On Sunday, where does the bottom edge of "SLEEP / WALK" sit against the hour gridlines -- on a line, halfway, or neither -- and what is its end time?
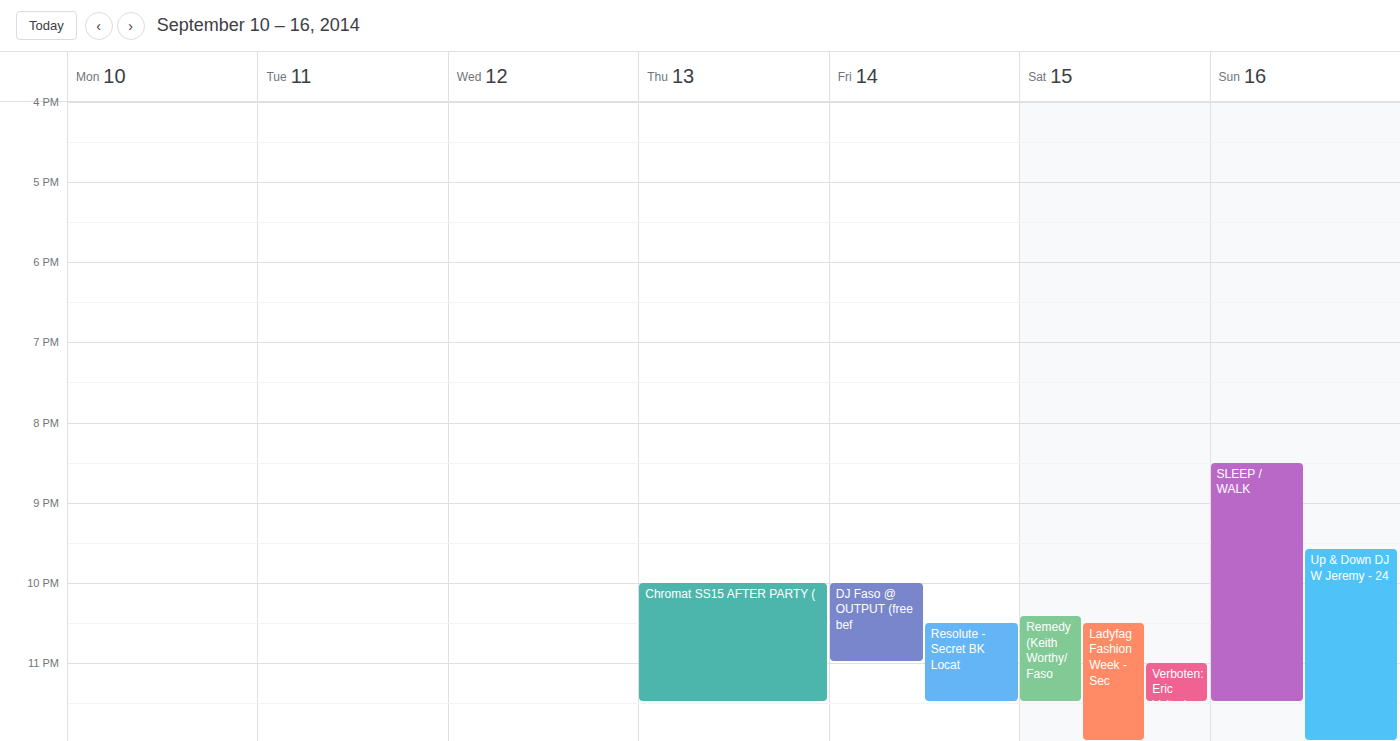
11:30 PM -- halfway between the 11 PM and 12 AM lines.